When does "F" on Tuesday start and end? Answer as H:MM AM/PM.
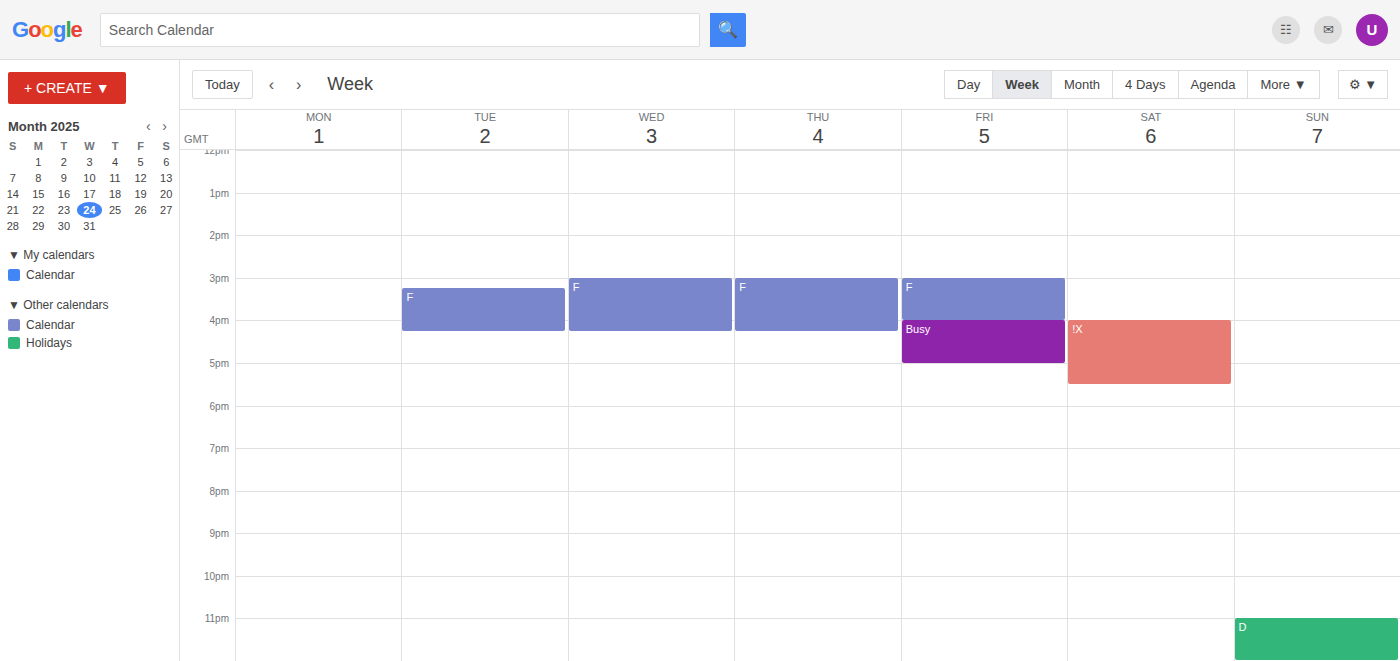
3:15 PM to 4:15 PM